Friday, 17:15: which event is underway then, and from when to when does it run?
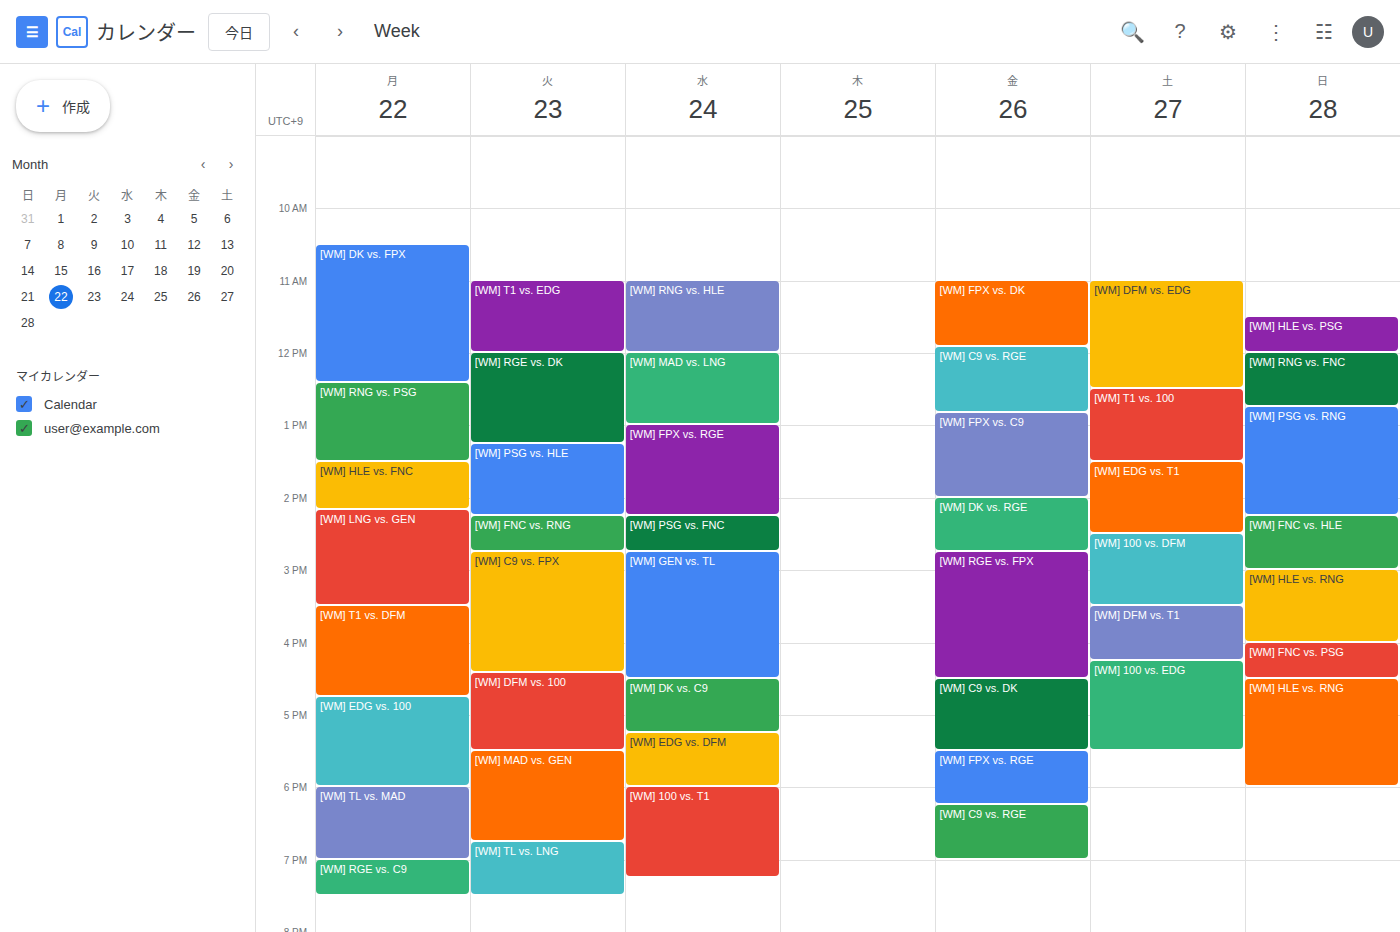
"[WM] C9 vs. DK", 16:30 to 17:30